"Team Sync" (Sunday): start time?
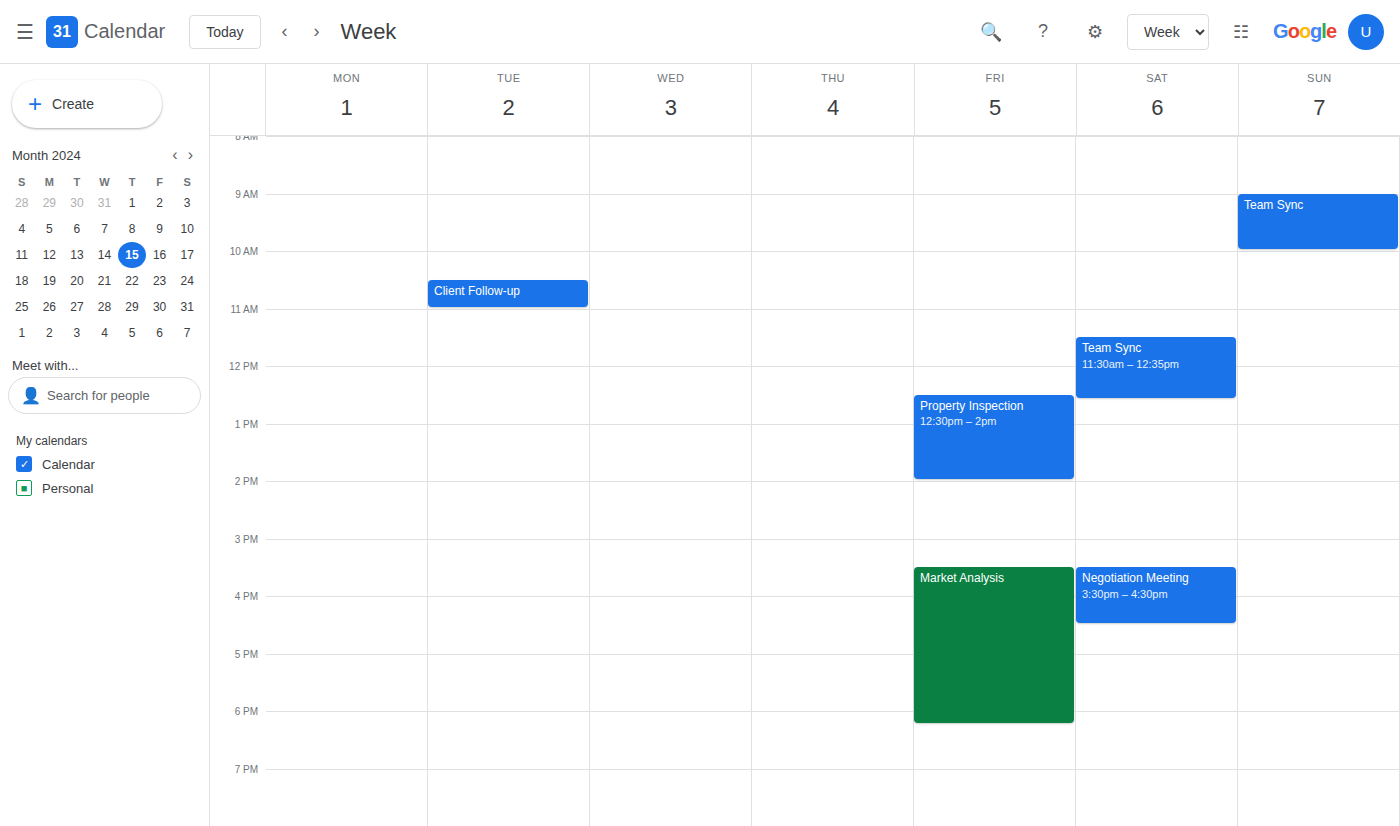
9:00 AM